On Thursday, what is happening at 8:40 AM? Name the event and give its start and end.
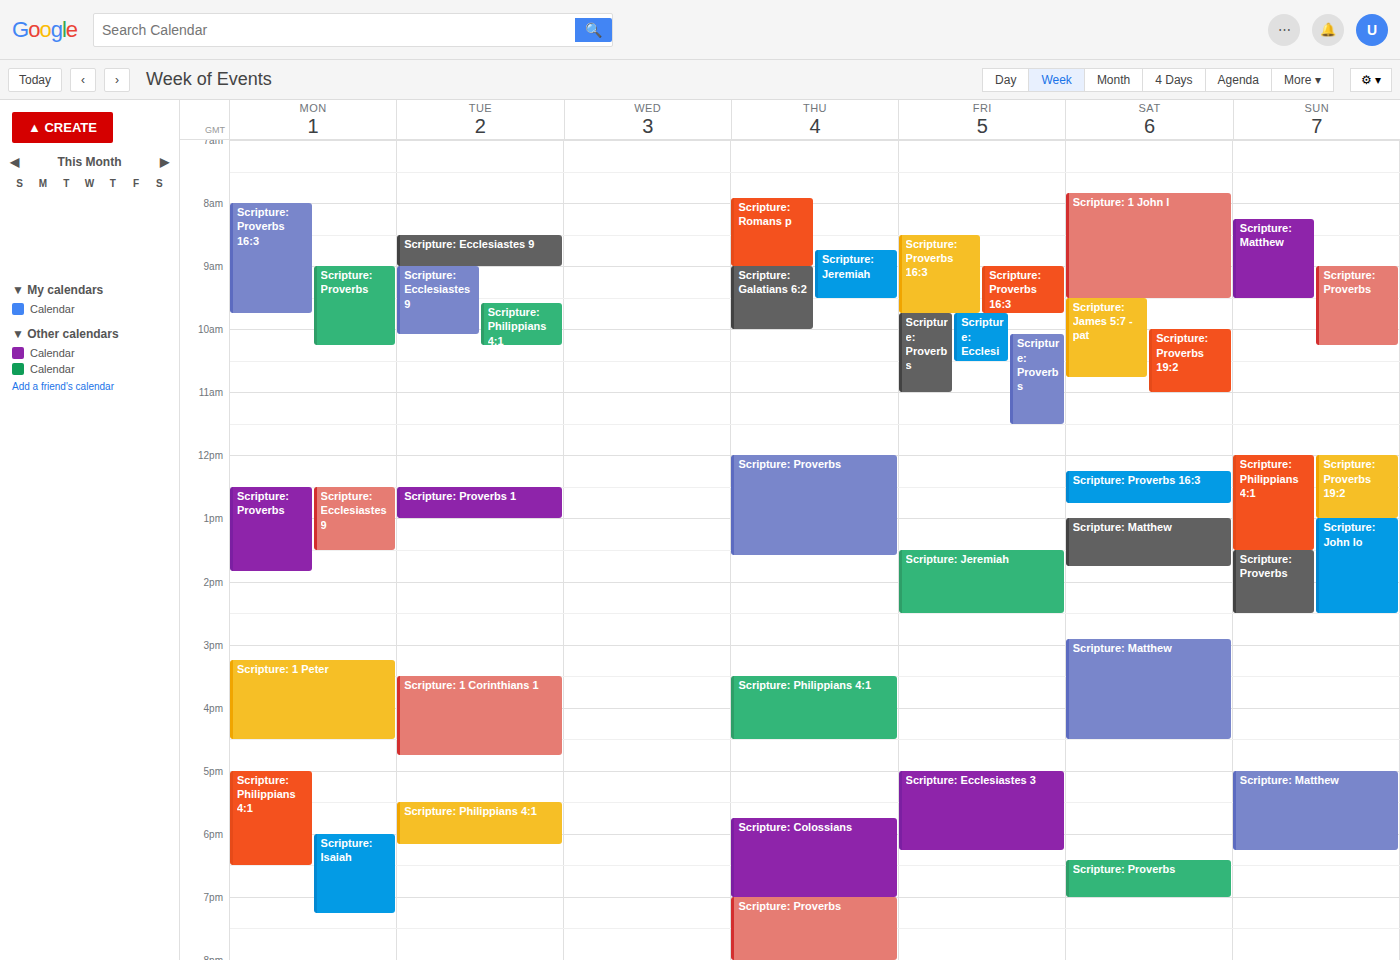
"Scripture: Romans p", 7:55 AM to 9:00 AM